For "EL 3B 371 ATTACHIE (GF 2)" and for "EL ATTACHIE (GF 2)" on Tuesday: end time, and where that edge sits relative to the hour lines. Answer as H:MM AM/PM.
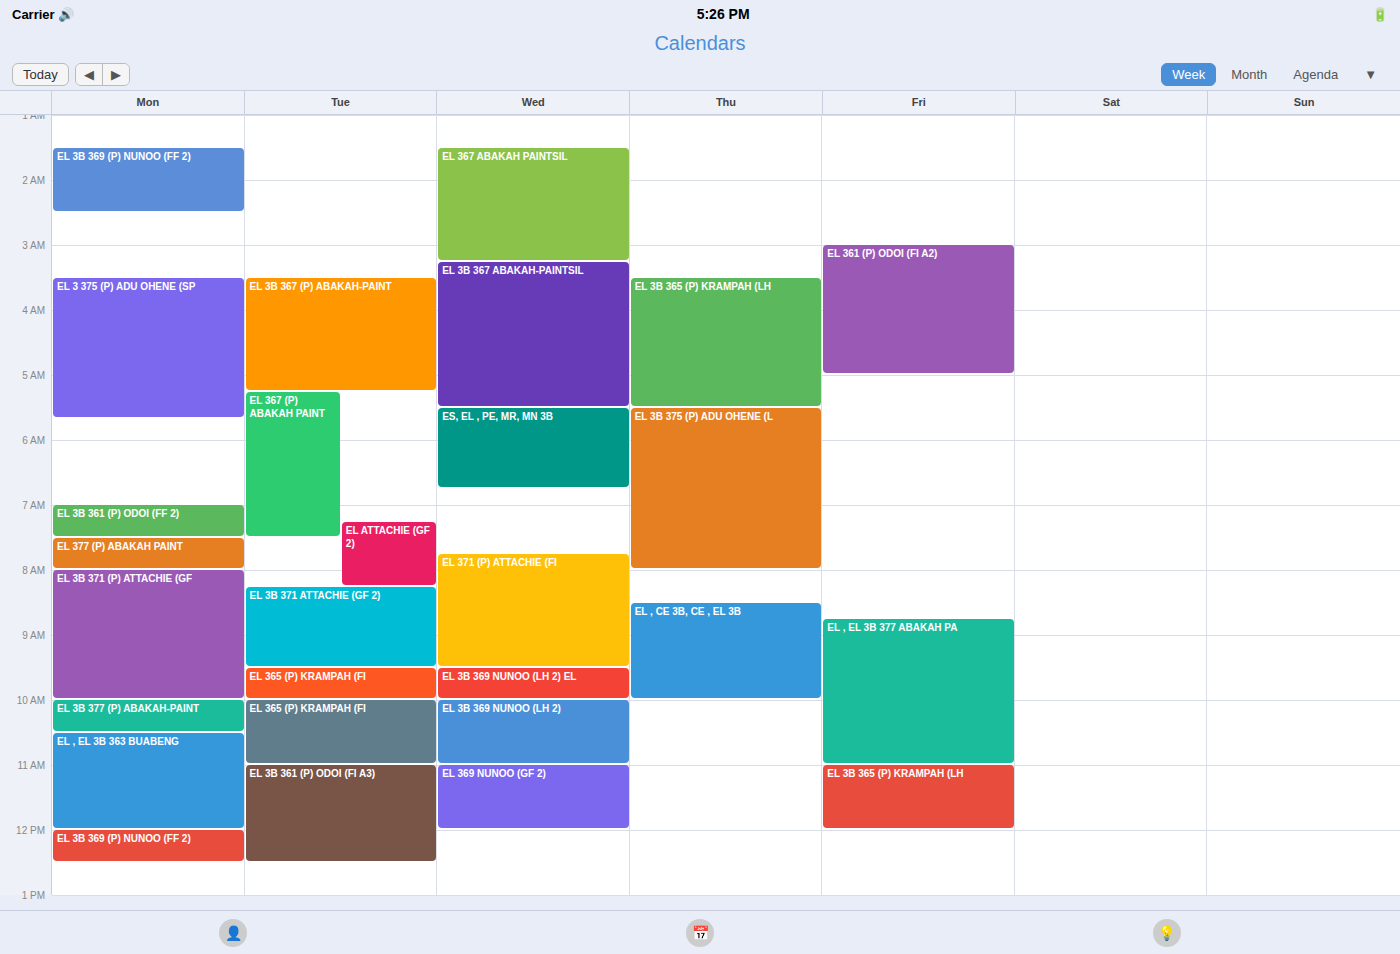
"EL 3B 371 ATTACHIE (GF 2)": 9:30 AM, halfway between the 9 AM and 10 AM lines. "EL ATTACHIE (GF 2)": 8:15 AM, neither: a quarter of the way from the 8 AM line to the 9 AM line.